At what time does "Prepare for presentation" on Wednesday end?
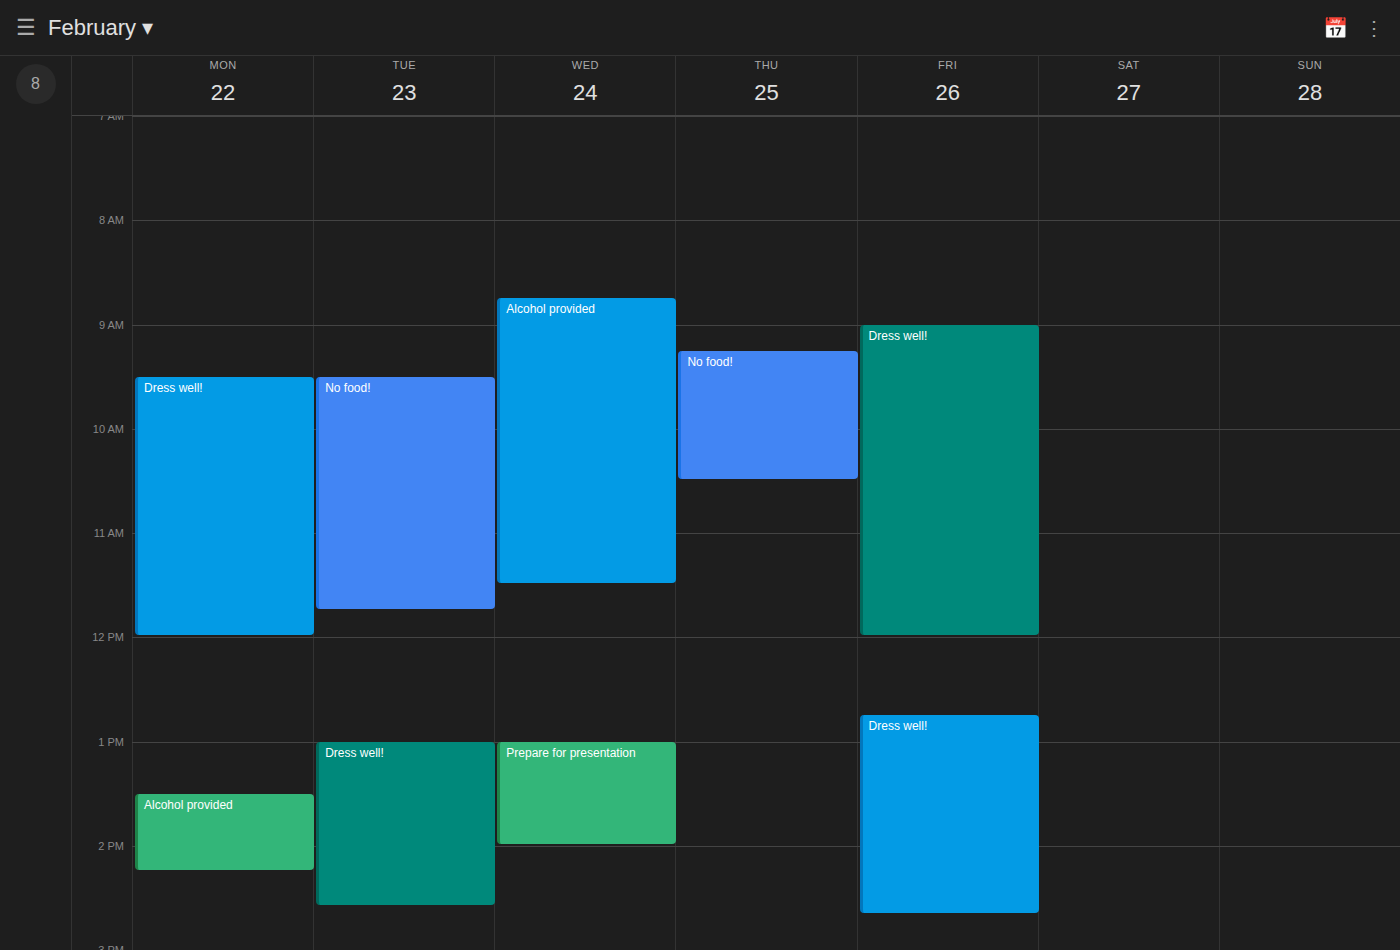
2:00 PM